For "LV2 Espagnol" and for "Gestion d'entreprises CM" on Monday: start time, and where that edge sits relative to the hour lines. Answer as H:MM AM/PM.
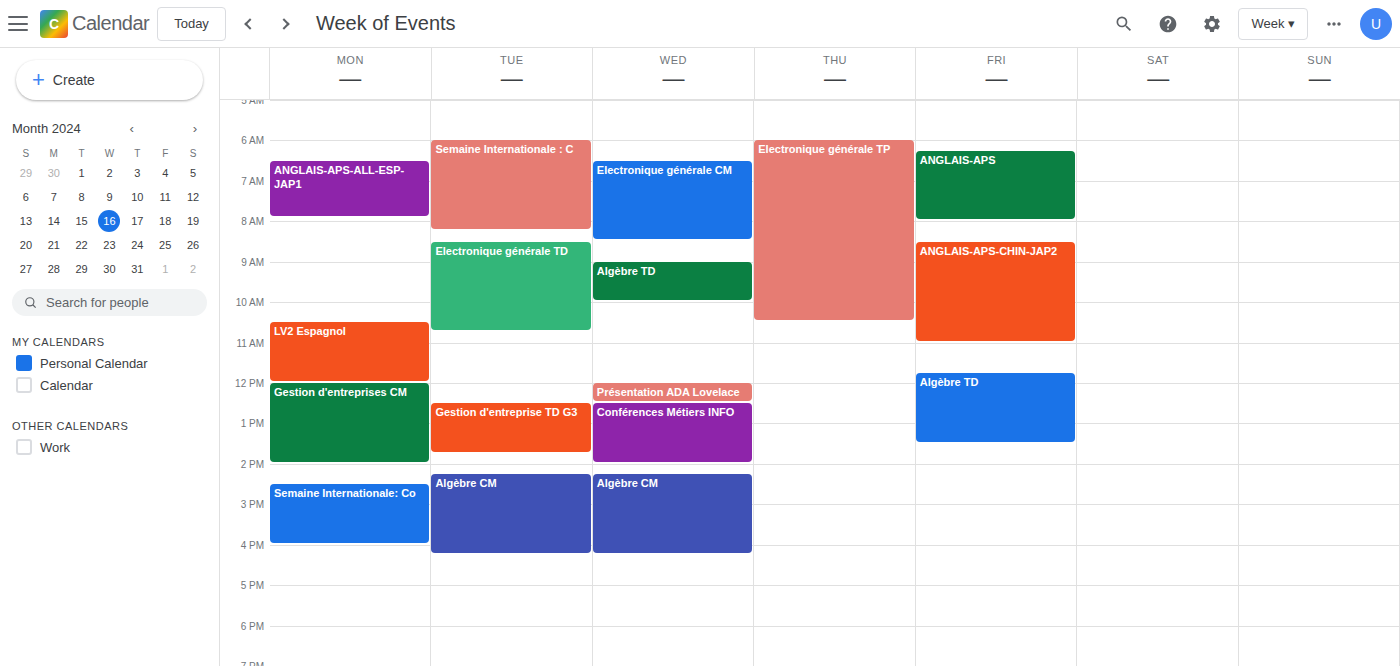
"LV2 Espagnol": 10:30 AM, halfway between the 10 AM and 11 AM lines. "Gestion d'entreprises CM": 12:00 PM, exactly on the 12 PM line.